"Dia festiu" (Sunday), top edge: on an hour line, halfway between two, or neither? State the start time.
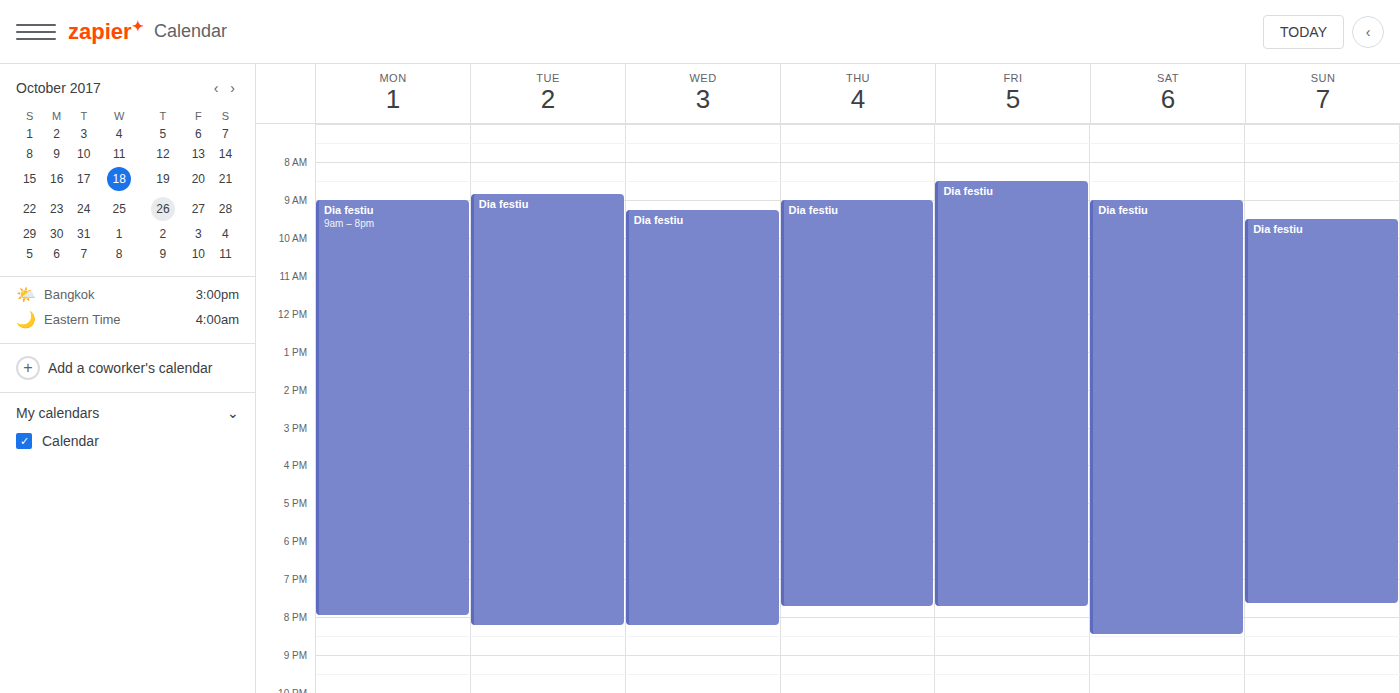
09:30 -- halfway between the 09:00 and 10:00 lines.